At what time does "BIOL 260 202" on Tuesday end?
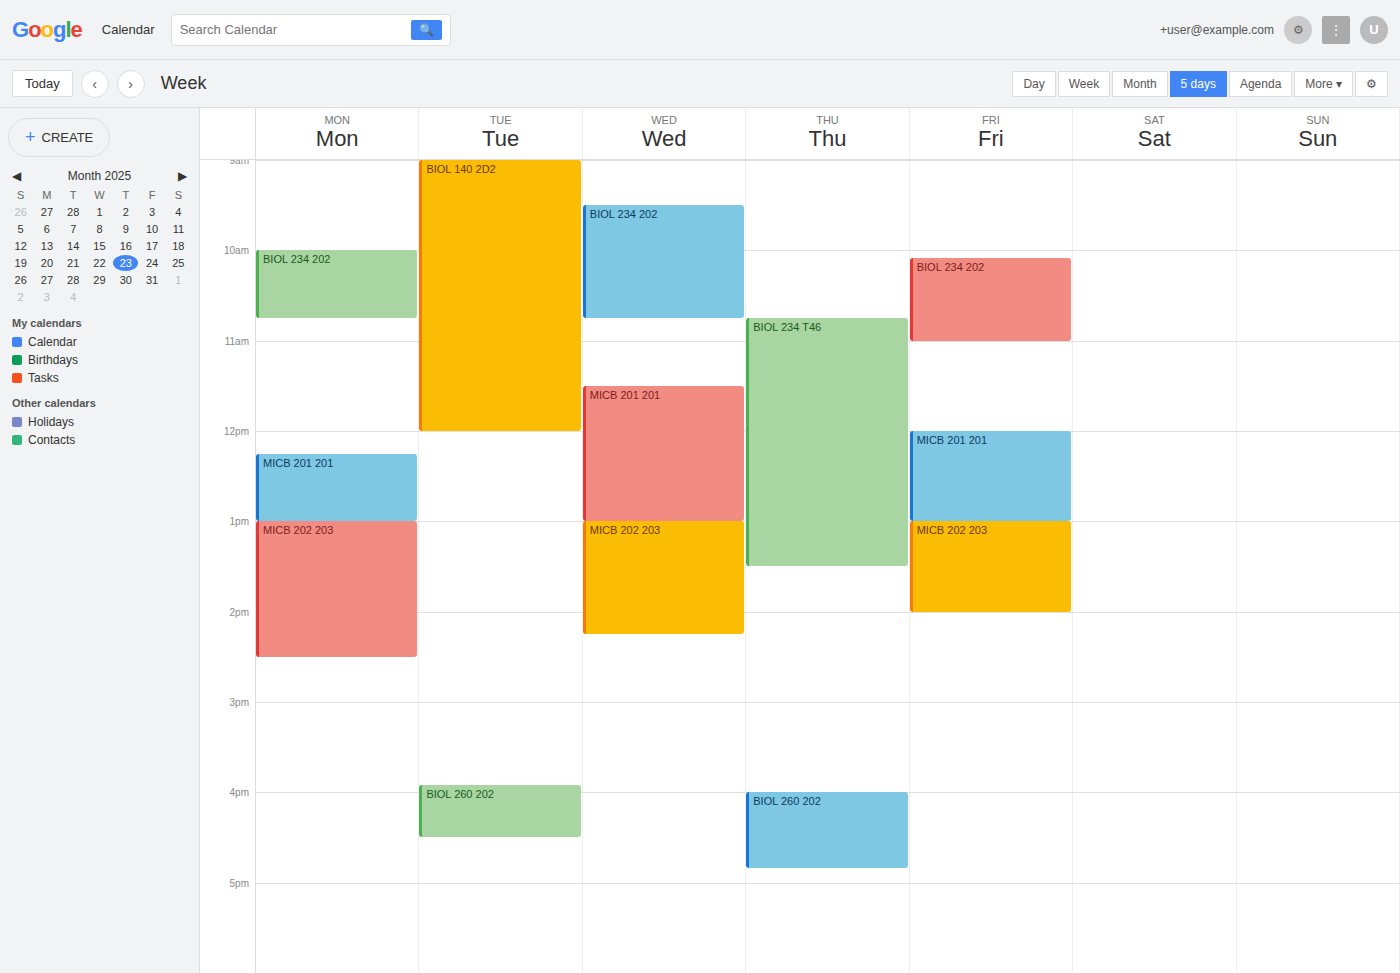
4:30 PM